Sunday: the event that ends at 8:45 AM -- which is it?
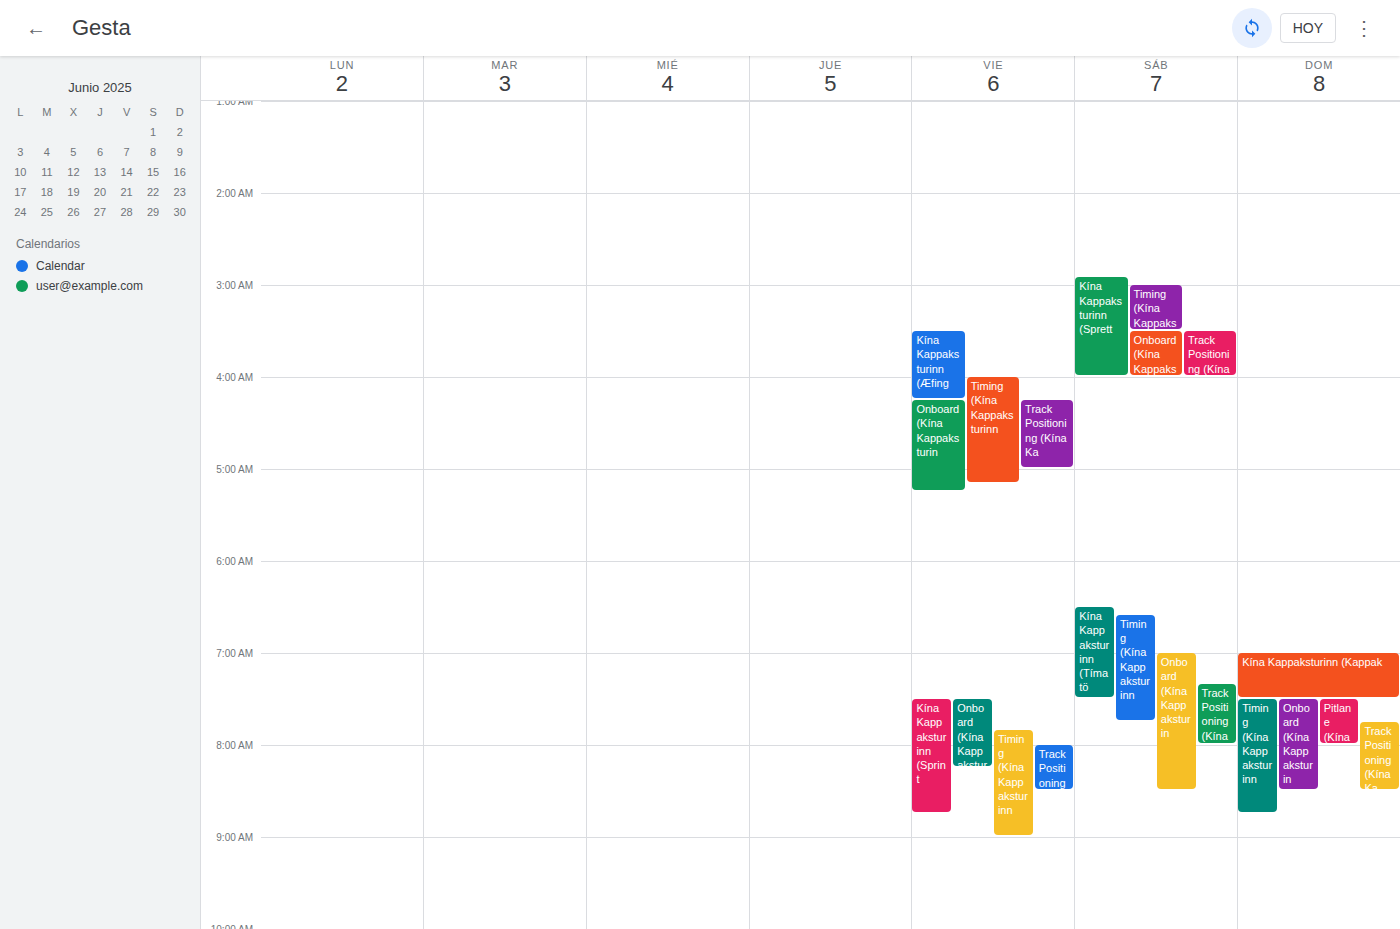
"Timing (Kína Kappaksturinn"